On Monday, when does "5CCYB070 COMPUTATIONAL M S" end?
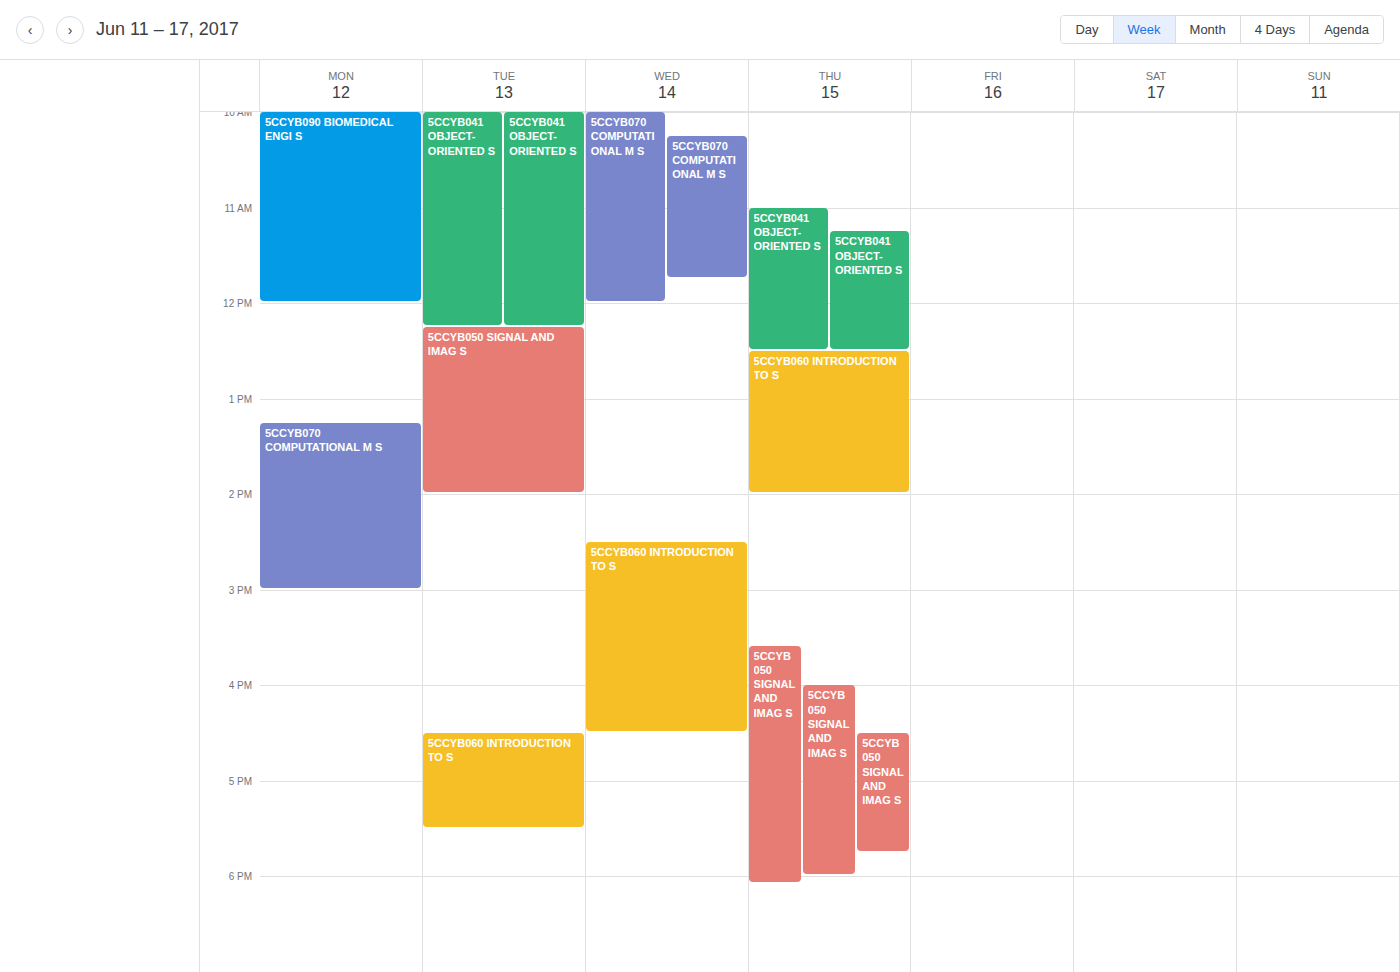
3:00 PM